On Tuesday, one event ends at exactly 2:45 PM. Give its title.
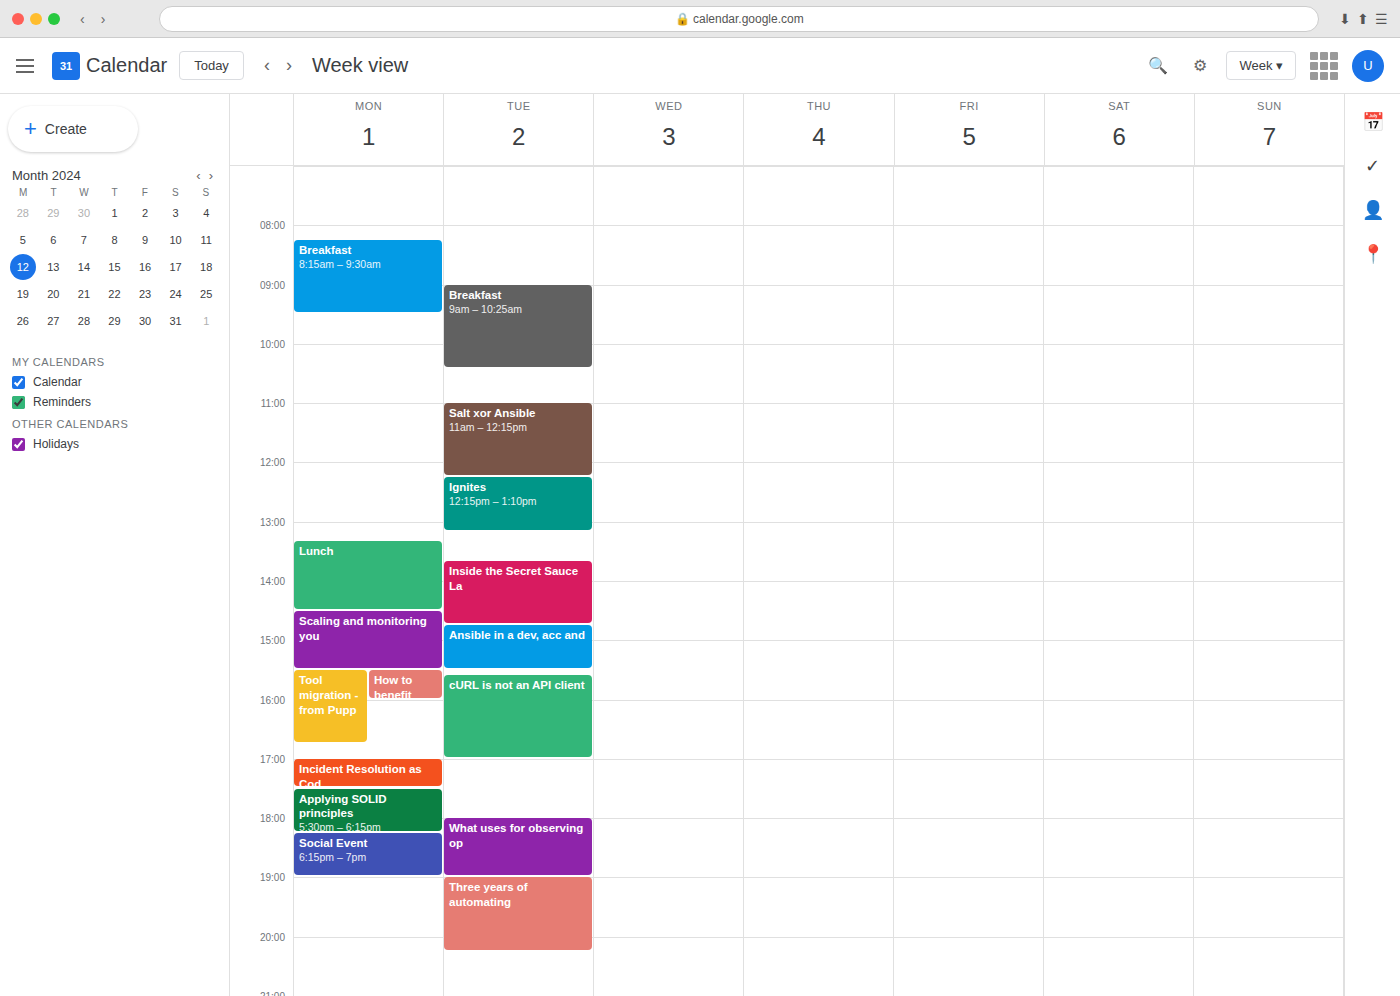
"Inside the Secret Sauce La"